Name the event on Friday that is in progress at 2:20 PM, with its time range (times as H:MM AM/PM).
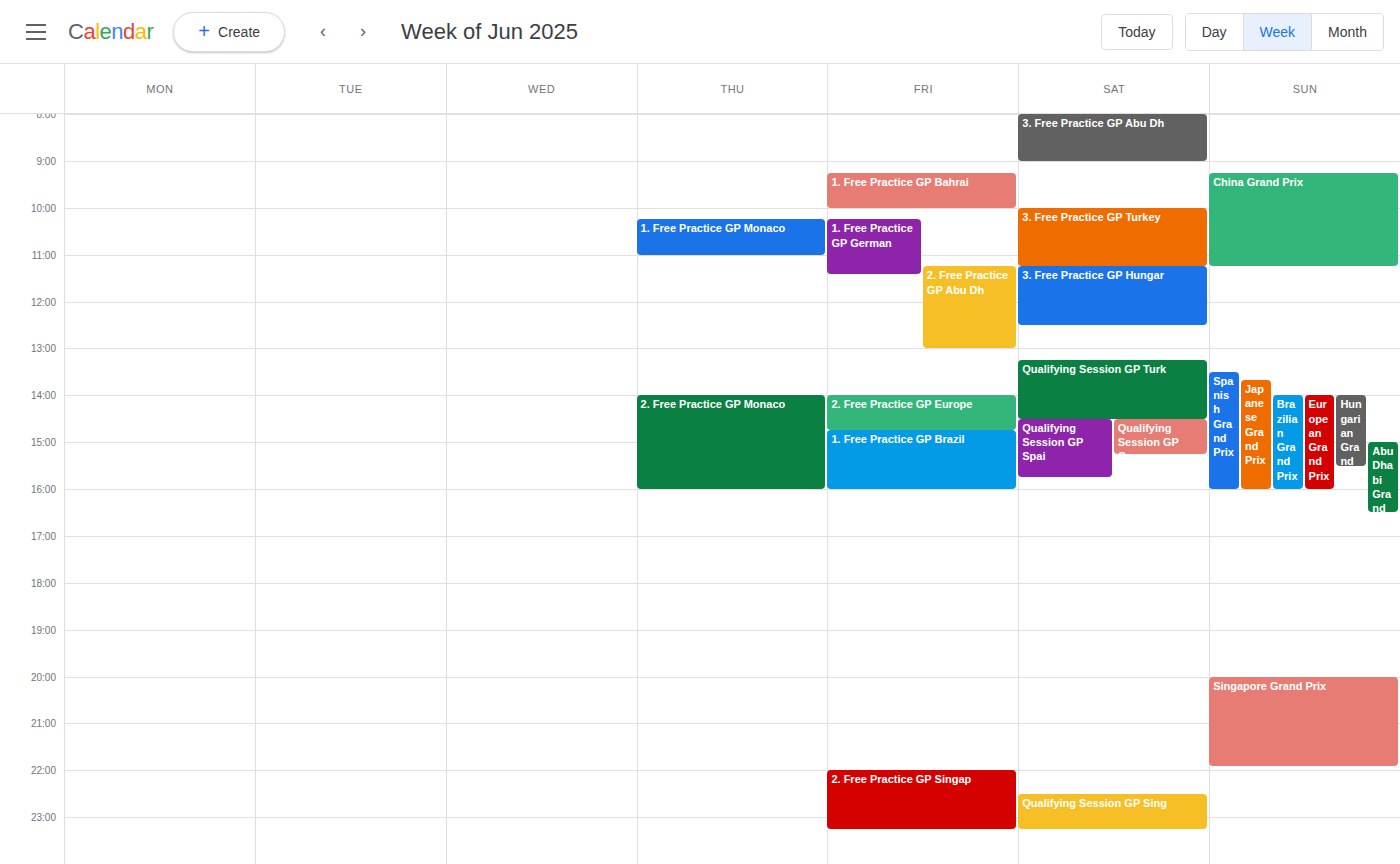
"2. Free Practice GP Europe", 2:00 PM to 2:45 PM